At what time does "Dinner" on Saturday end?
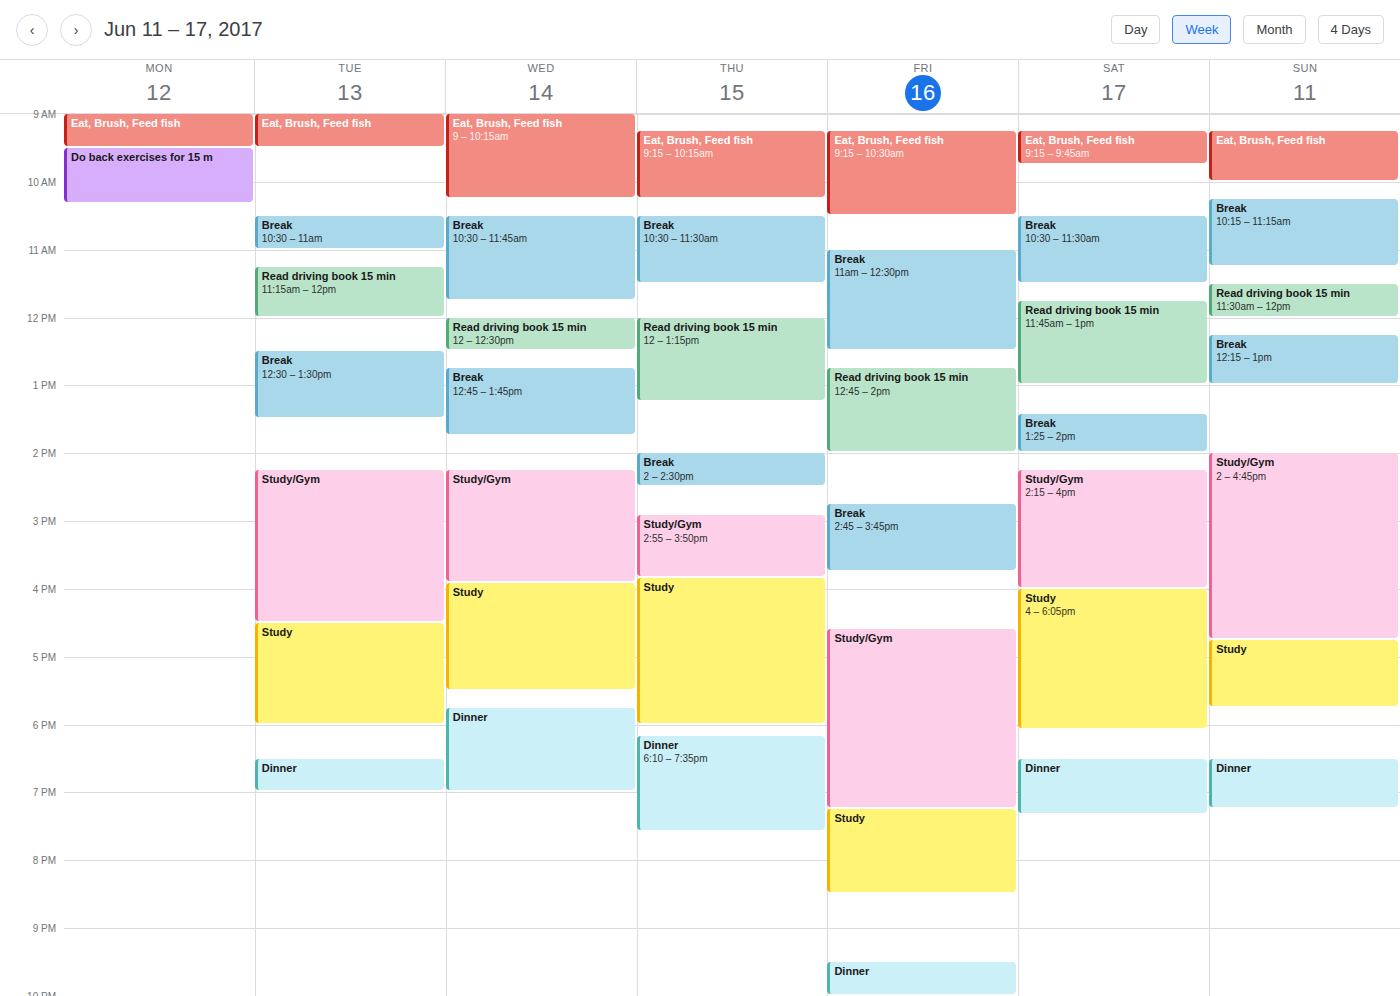
7:20 PM